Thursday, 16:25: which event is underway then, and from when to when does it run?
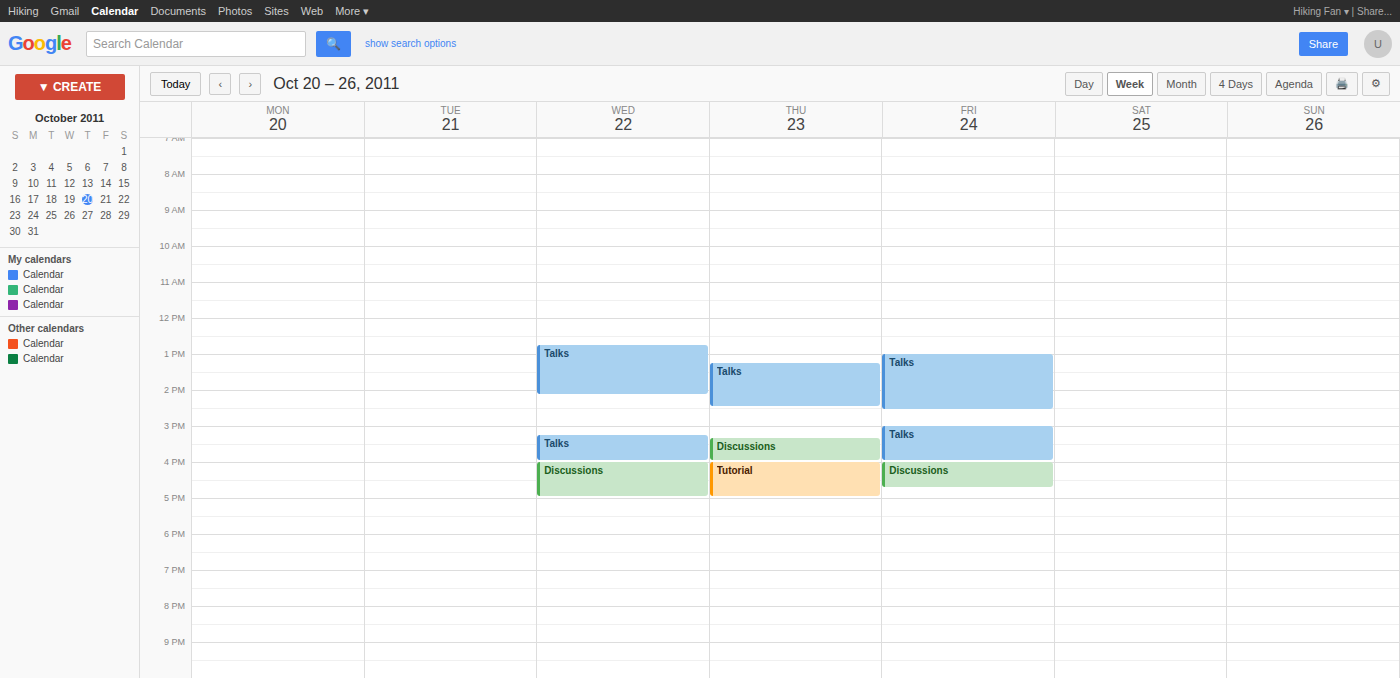
"Tutorial", 16:00 to 17:00